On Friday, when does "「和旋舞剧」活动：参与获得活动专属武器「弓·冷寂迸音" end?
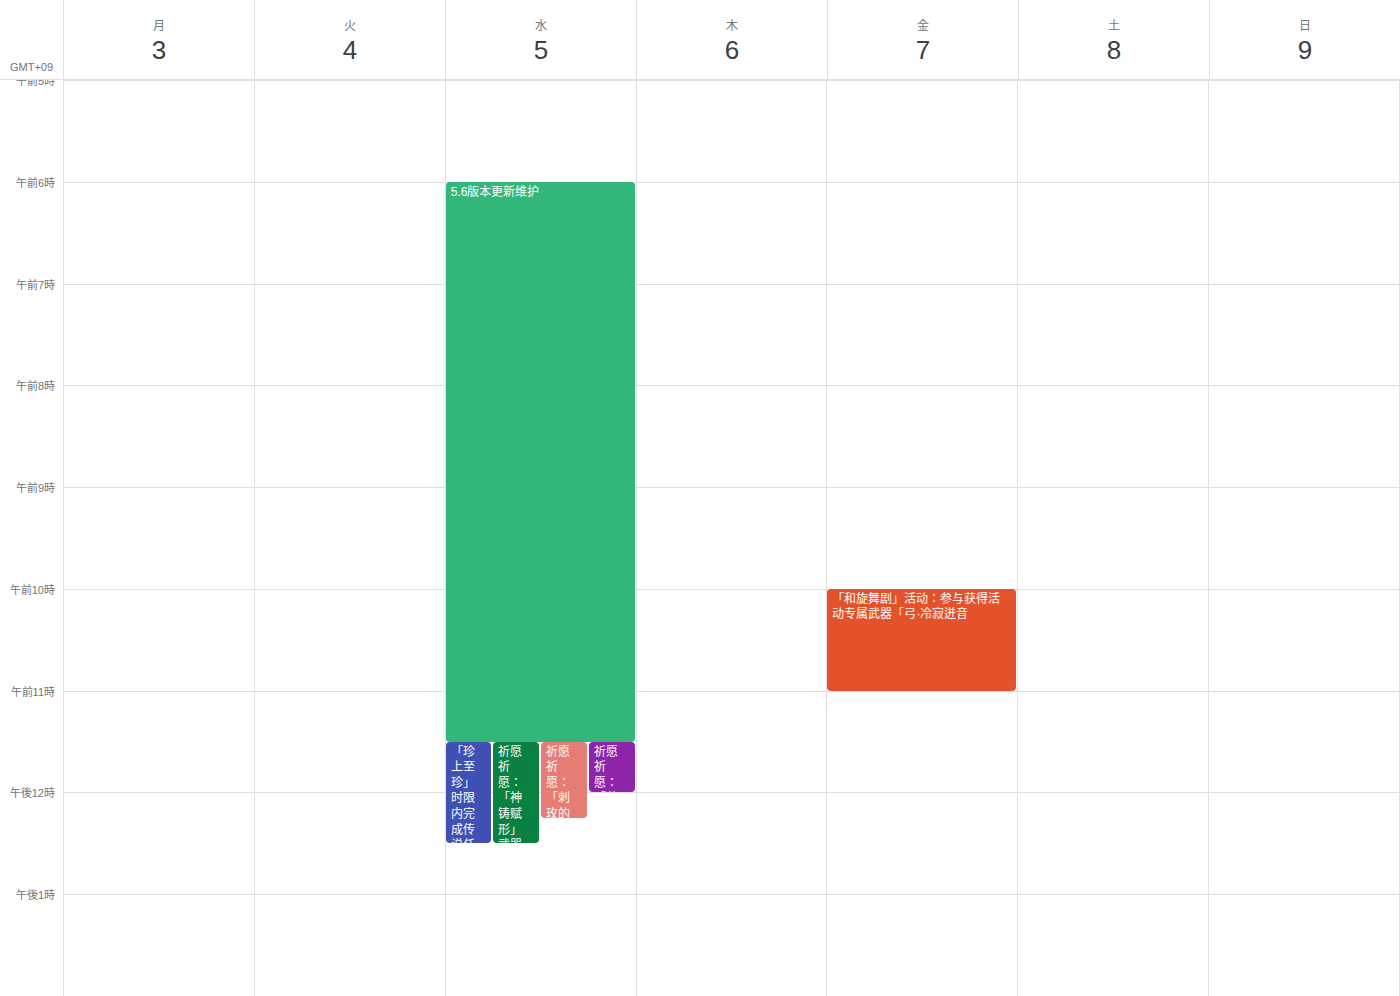
11:00 AM